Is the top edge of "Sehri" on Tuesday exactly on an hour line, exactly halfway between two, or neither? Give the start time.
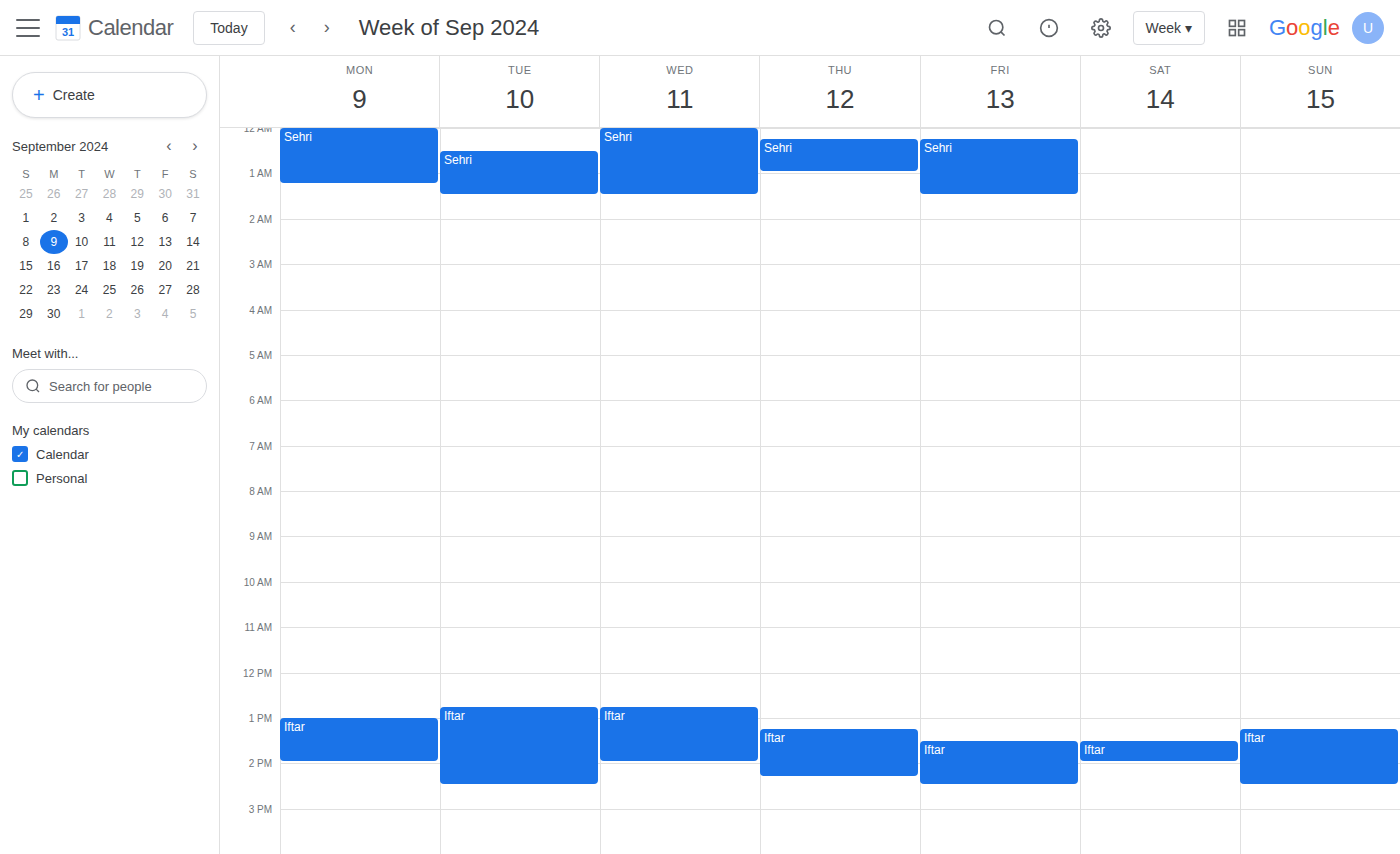
12:30 AM -- halfway between the 12 AM and 1 AM lines.